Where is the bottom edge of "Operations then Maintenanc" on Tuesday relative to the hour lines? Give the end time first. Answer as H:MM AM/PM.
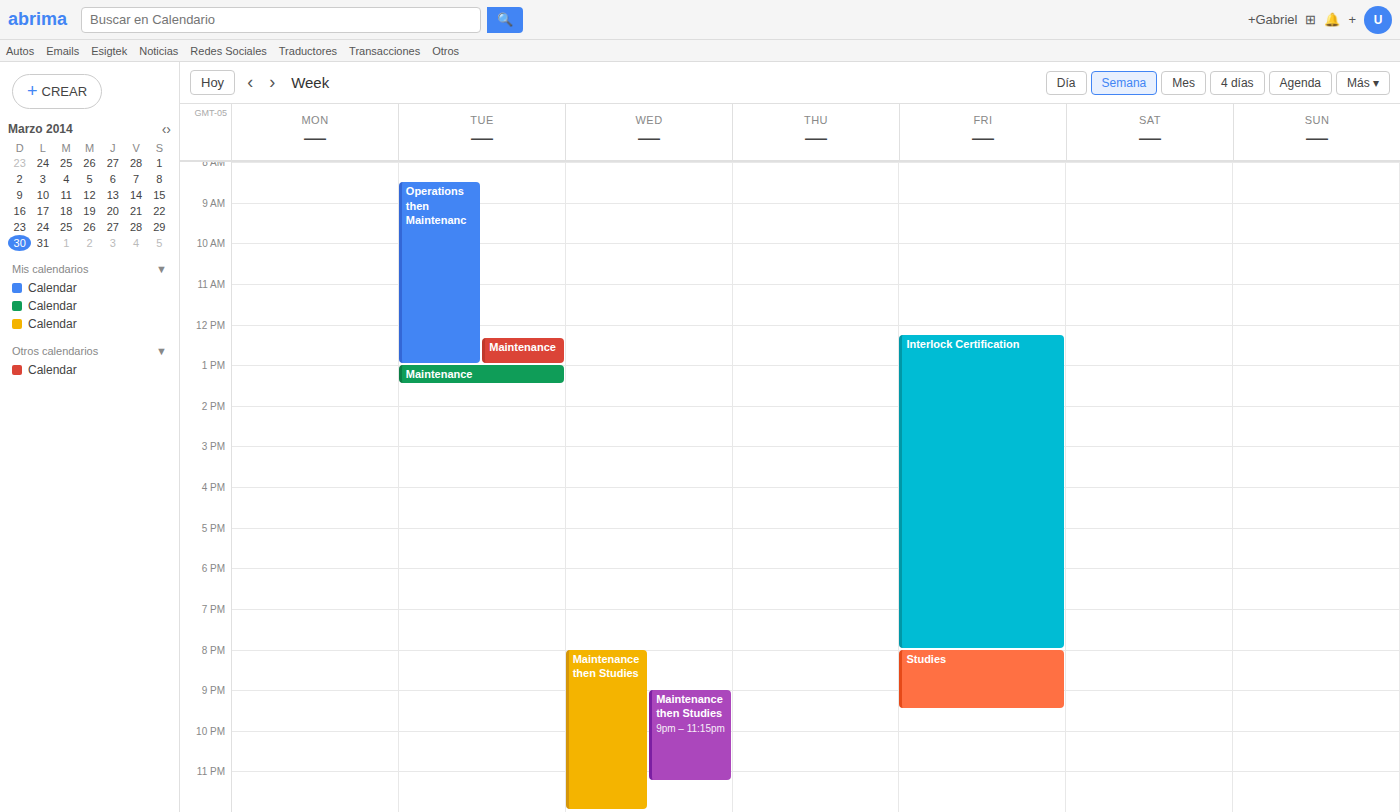
1:00 PM -- exactly on the 1 PM line.